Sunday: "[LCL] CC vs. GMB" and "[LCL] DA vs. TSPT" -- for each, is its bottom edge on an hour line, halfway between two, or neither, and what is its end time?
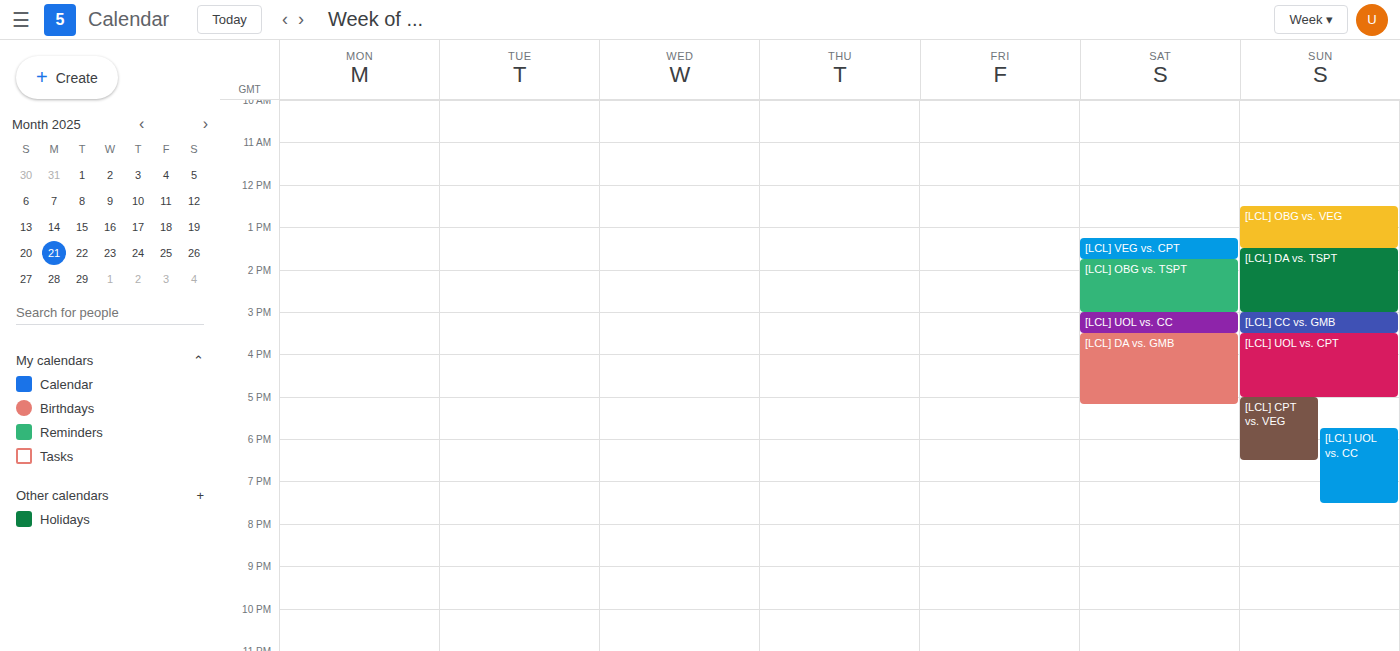
"[LCL] CC vs. GMB": 3:30 PM, halfway between the 3 PM and 4 PM lines. "[LCL] DA vs. TSPT": 3:00 PM, exactly on the 3 PM line.